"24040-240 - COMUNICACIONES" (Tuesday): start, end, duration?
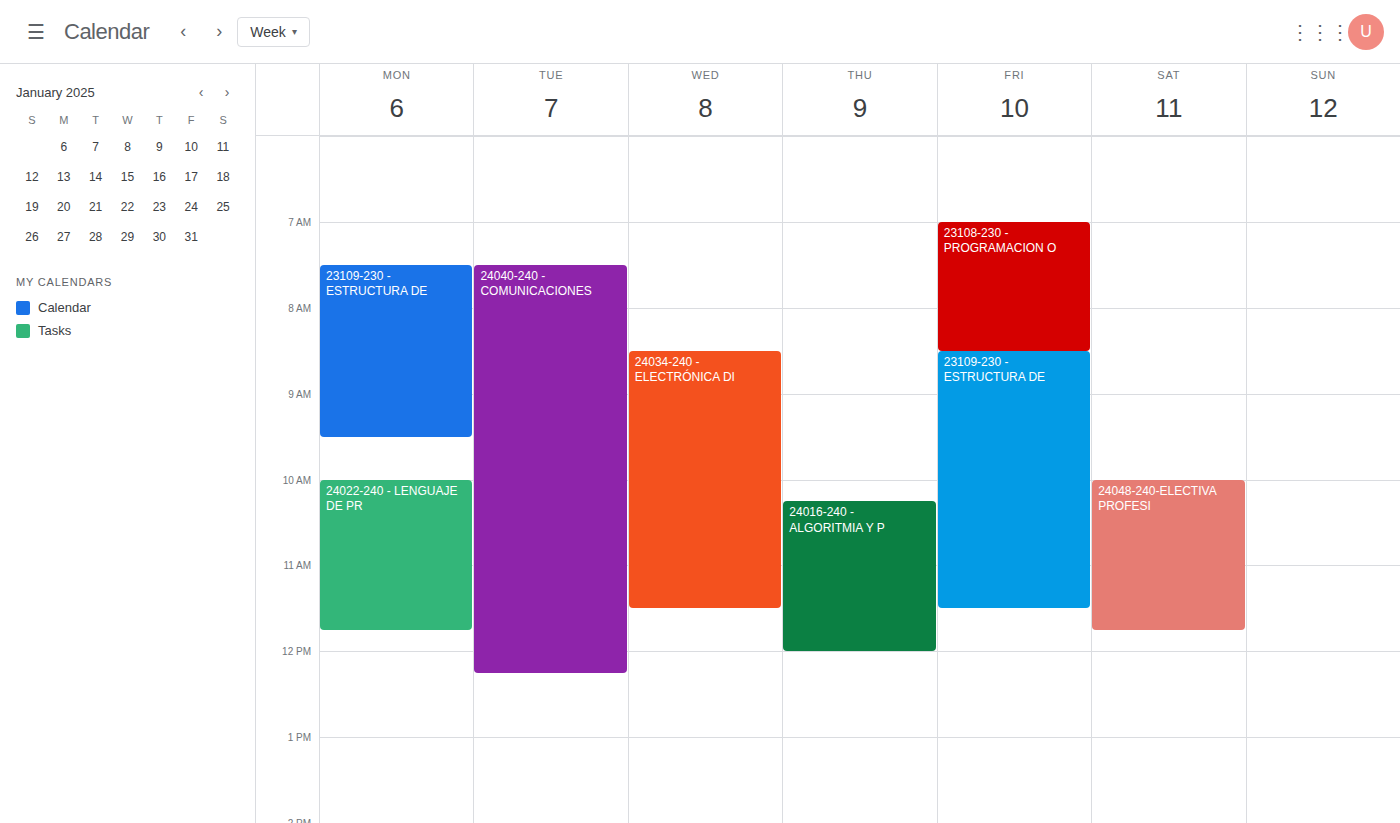
07:30 to 12:15, 4 hours 45 minutes